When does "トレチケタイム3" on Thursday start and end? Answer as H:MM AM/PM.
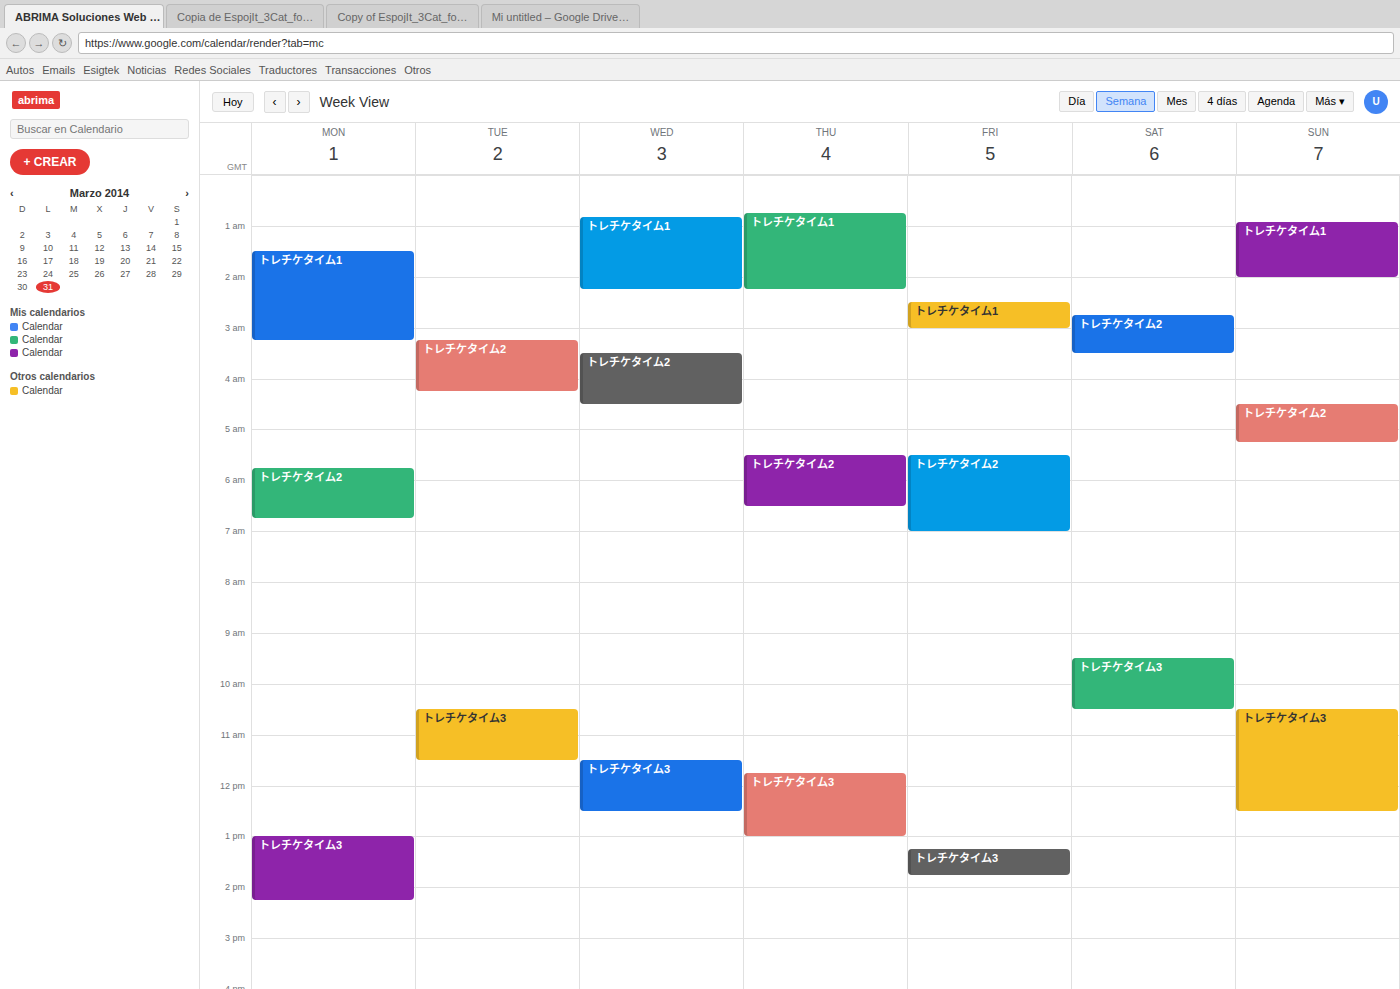
11:45 AM to 1:00 PM